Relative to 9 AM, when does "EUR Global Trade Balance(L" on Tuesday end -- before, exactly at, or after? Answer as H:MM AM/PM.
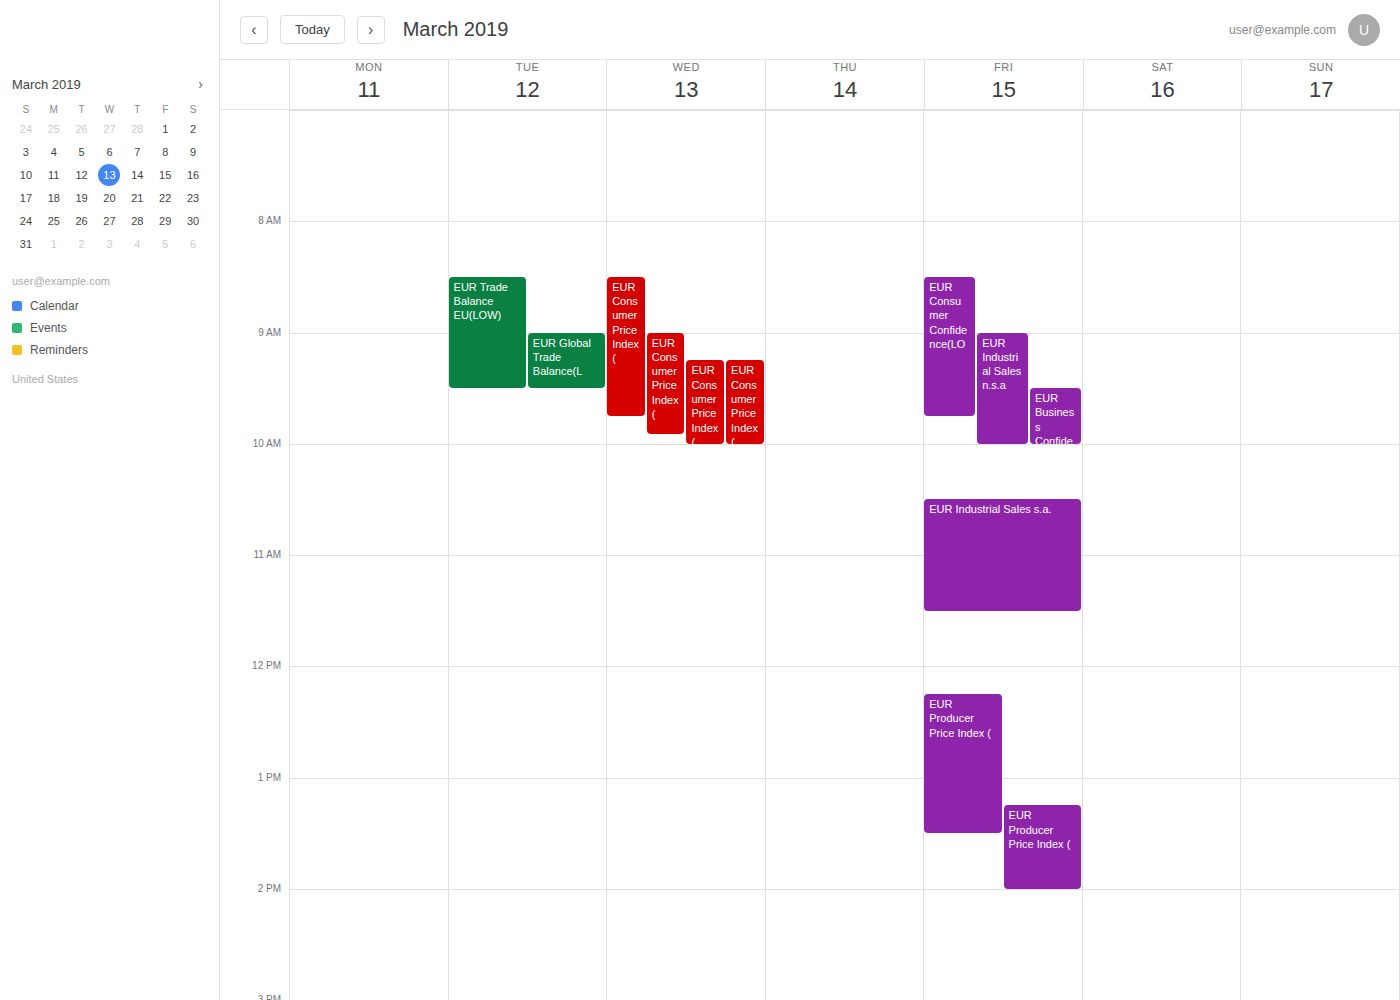
9:30 AM -- after 9 AM, 30 minutes below the 9 AM line.